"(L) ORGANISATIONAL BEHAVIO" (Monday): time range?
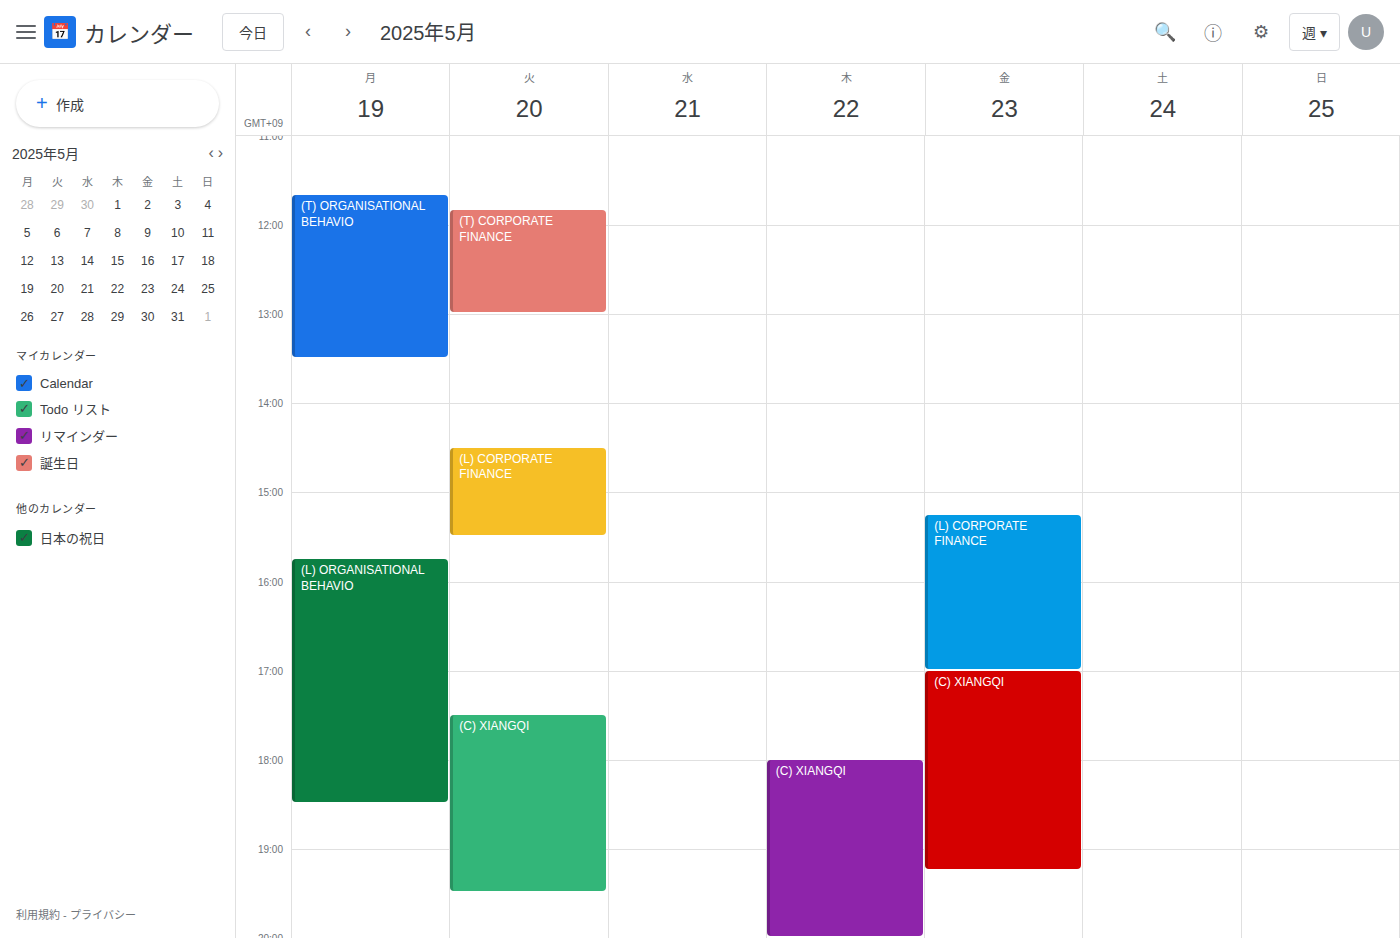
3:45 PM to 6:30 PM